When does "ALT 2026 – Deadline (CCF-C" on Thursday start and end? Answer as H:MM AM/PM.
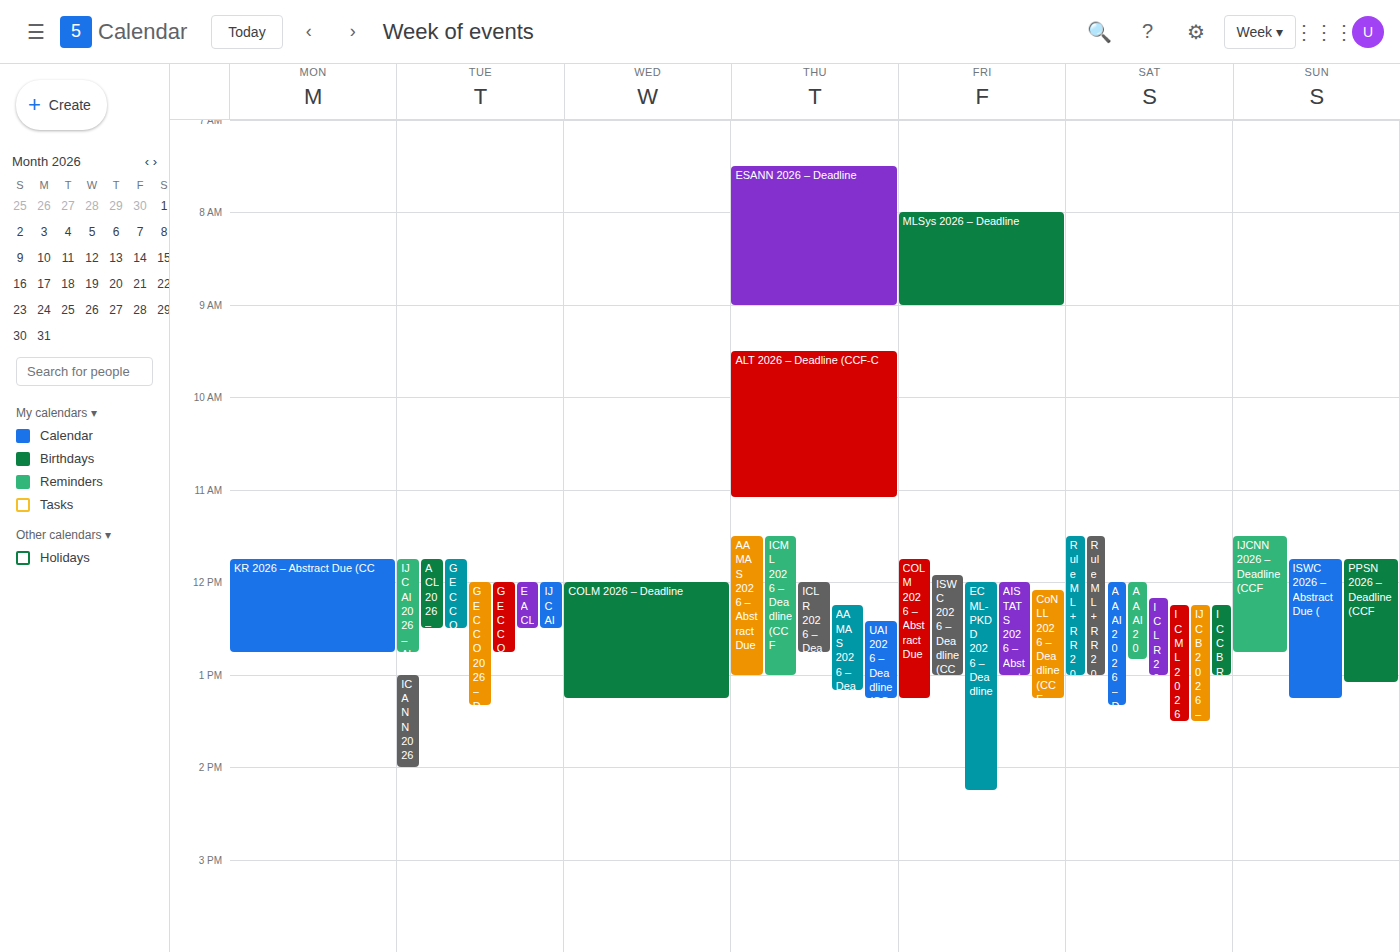
9:30 AM to 11:05 AM